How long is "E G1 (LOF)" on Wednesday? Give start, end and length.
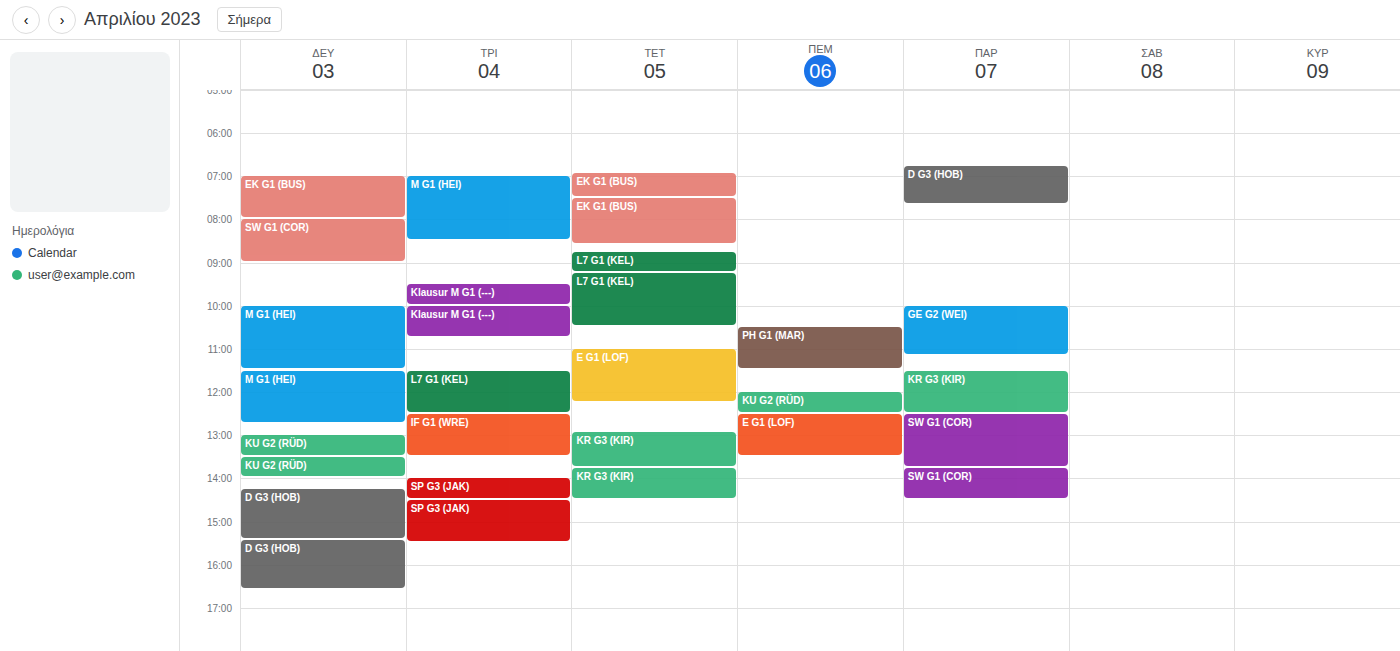
11:00 AM to 12:15 PM, 1 hour 15 minutes